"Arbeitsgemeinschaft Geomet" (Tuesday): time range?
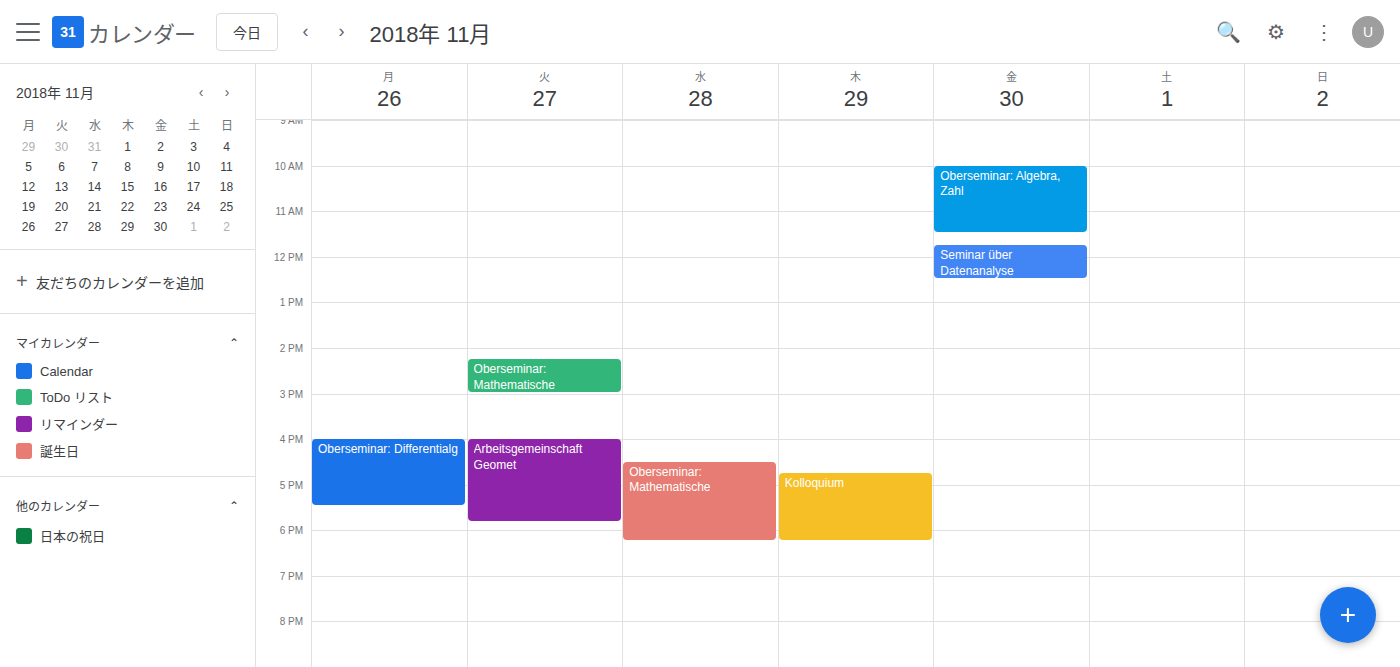
4:00 PM to 5:50 PM